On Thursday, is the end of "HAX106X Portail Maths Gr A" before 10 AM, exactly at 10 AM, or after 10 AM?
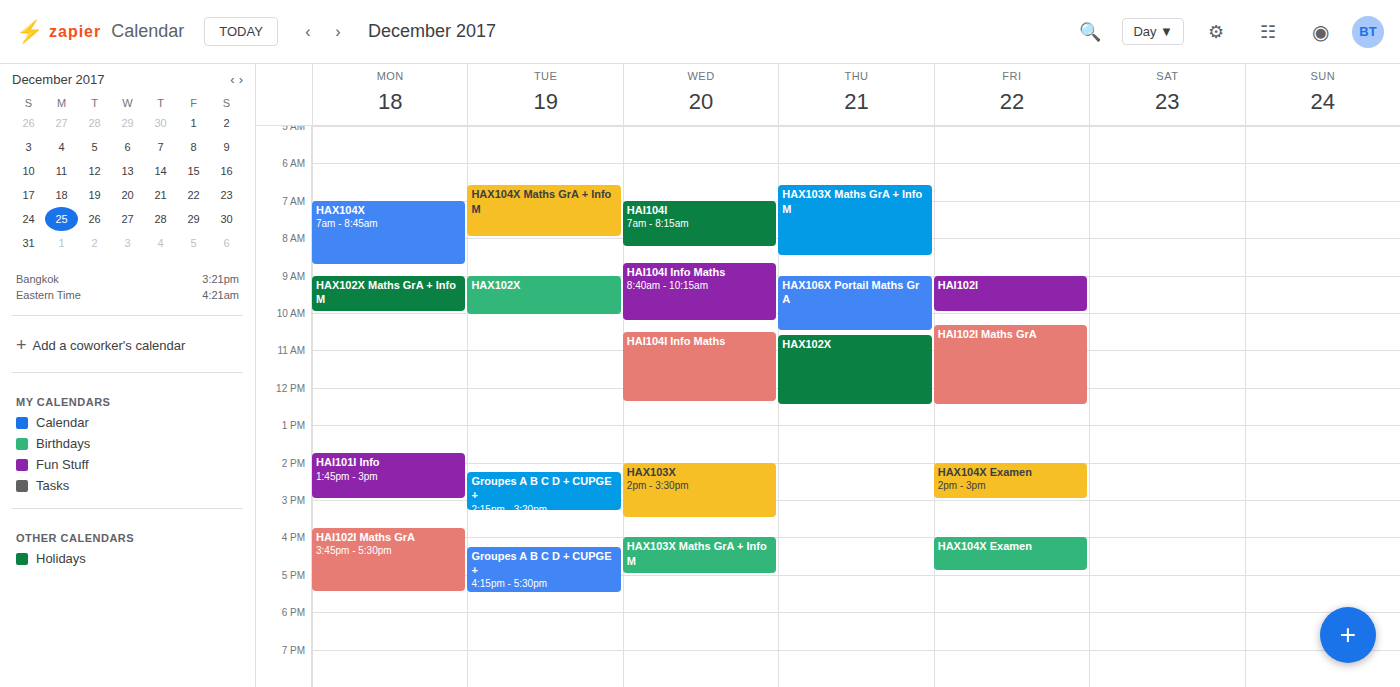
10:30 AM -- after 10 AM, 30 minutes below the 10 AM line.